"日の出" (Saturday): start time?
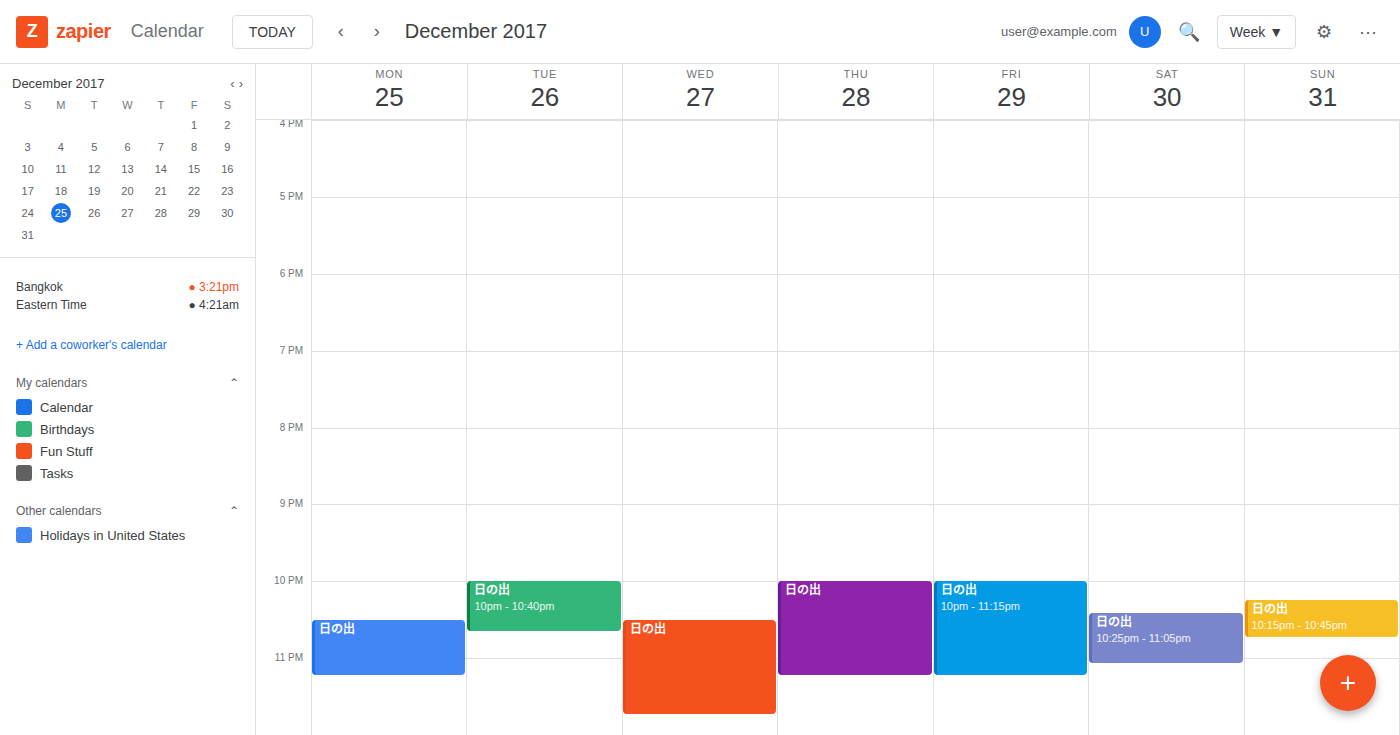
10:25 PM